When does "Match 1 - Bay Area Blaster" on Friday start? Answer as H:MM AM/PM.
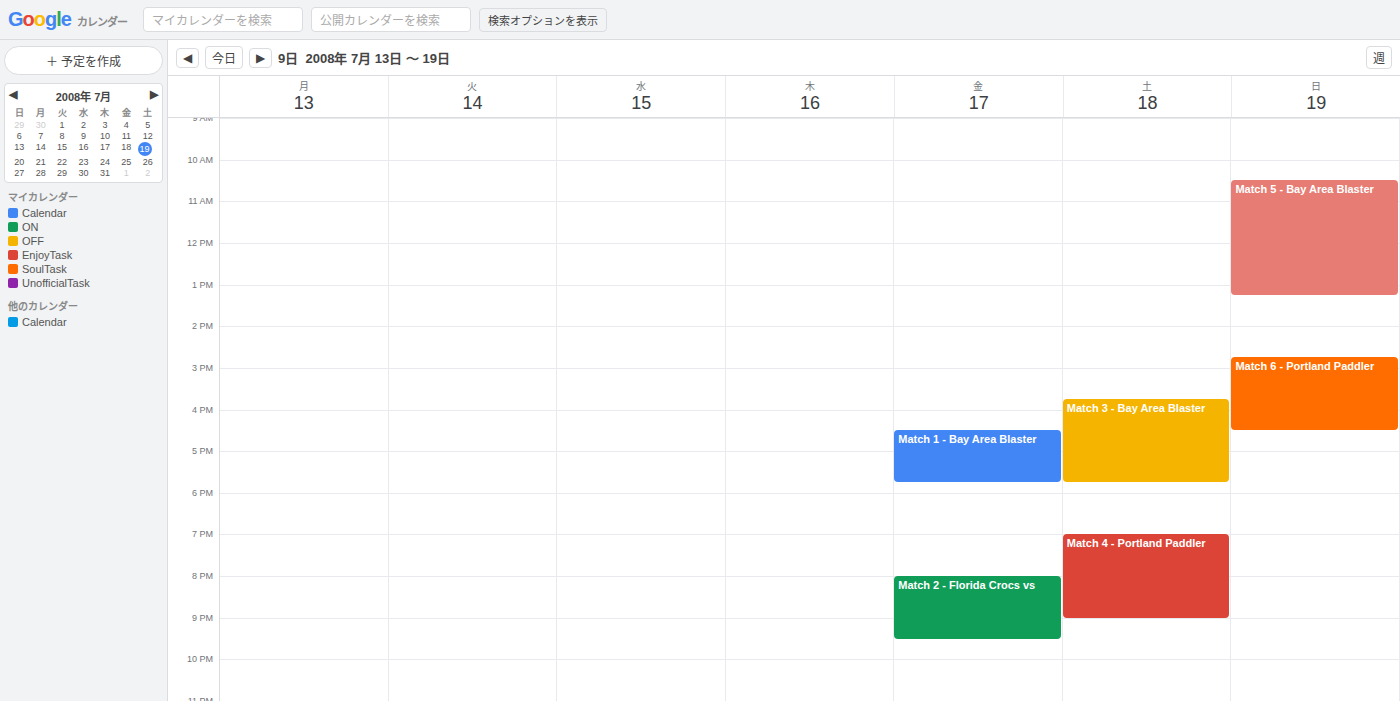
4:30 PM